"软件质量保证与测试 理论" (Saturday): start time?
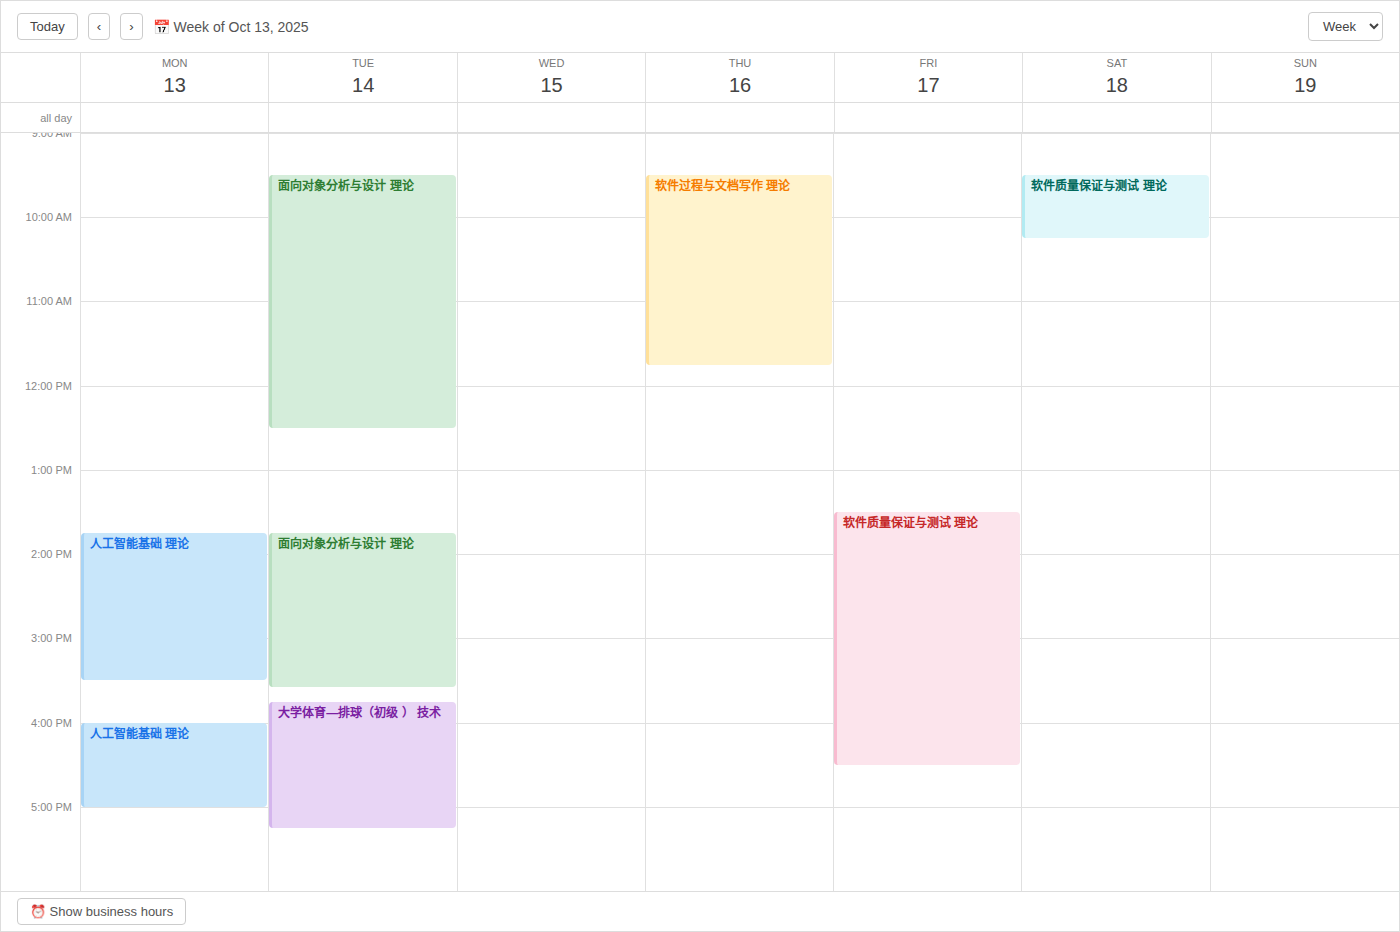
9:30 AM